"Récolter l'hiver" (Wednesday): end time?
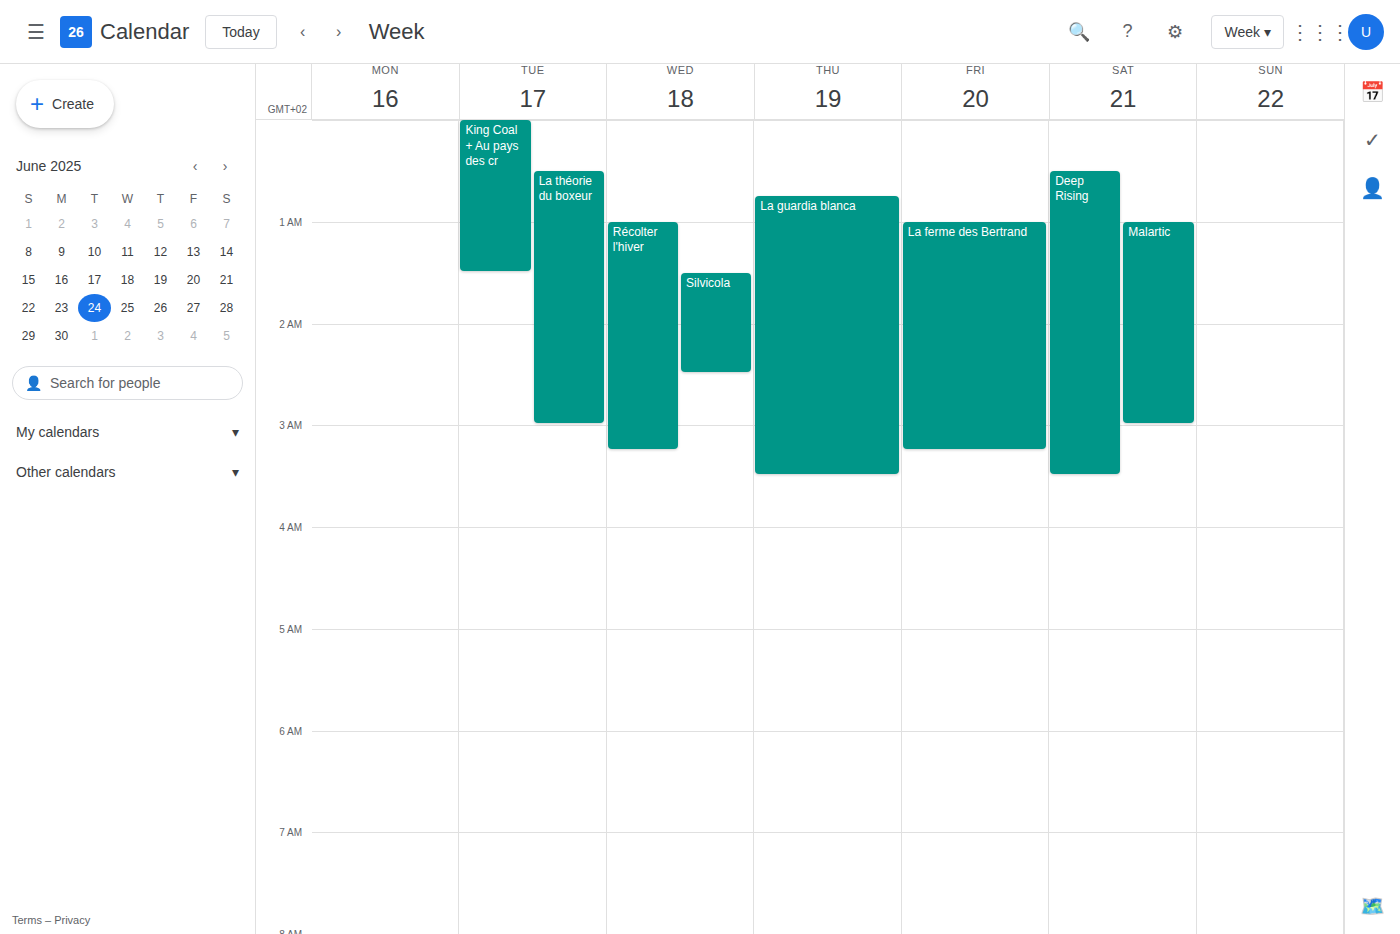
3:15 AM